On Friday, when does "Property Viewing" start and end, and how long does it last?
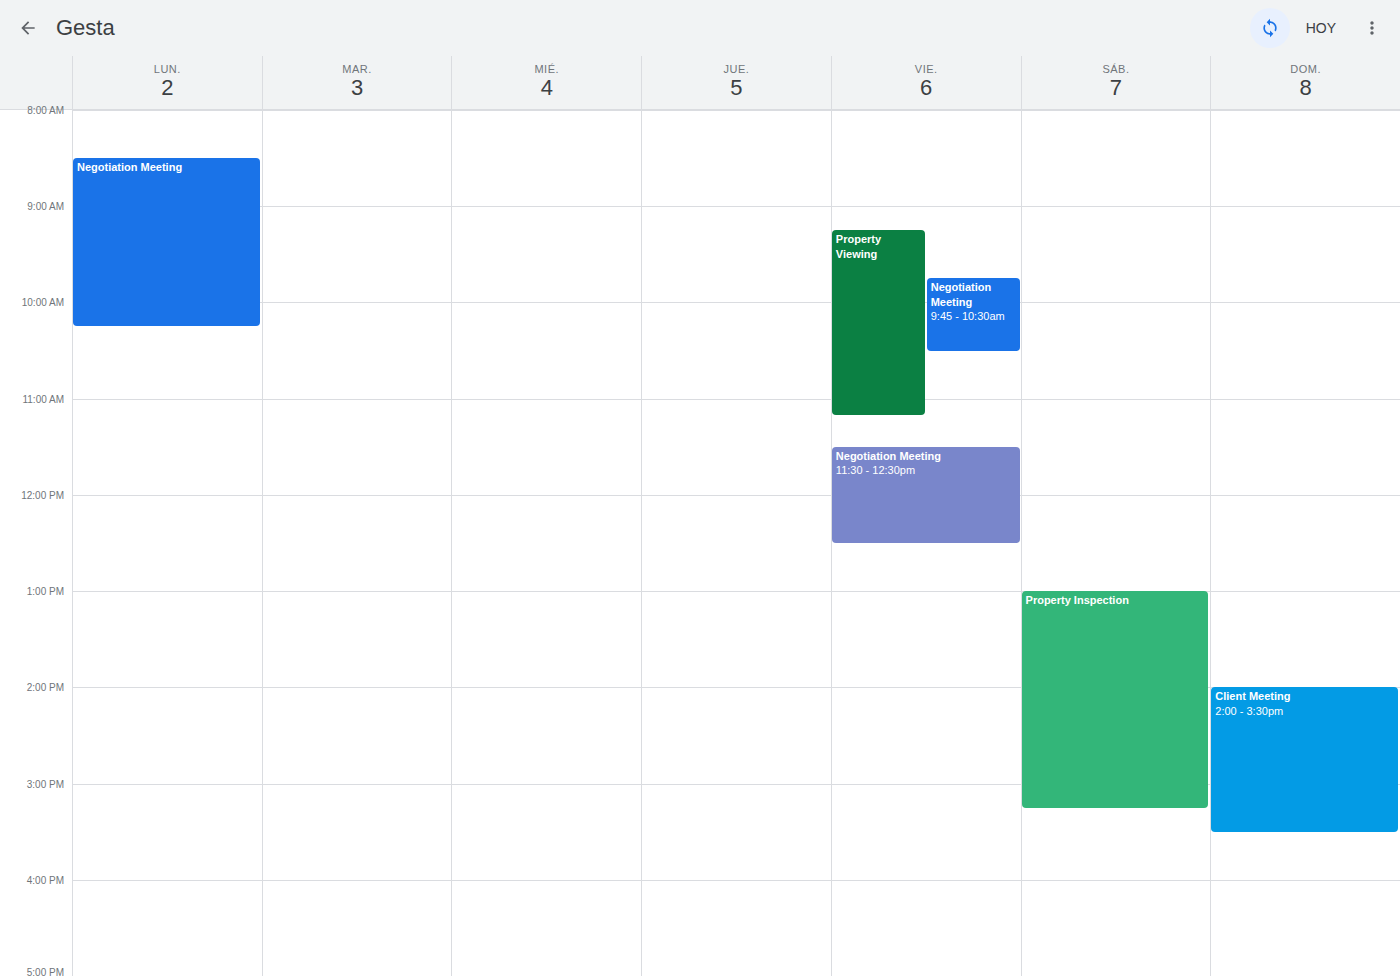
9:15 AM to 11:10 AM, 1 hour 55 minutes